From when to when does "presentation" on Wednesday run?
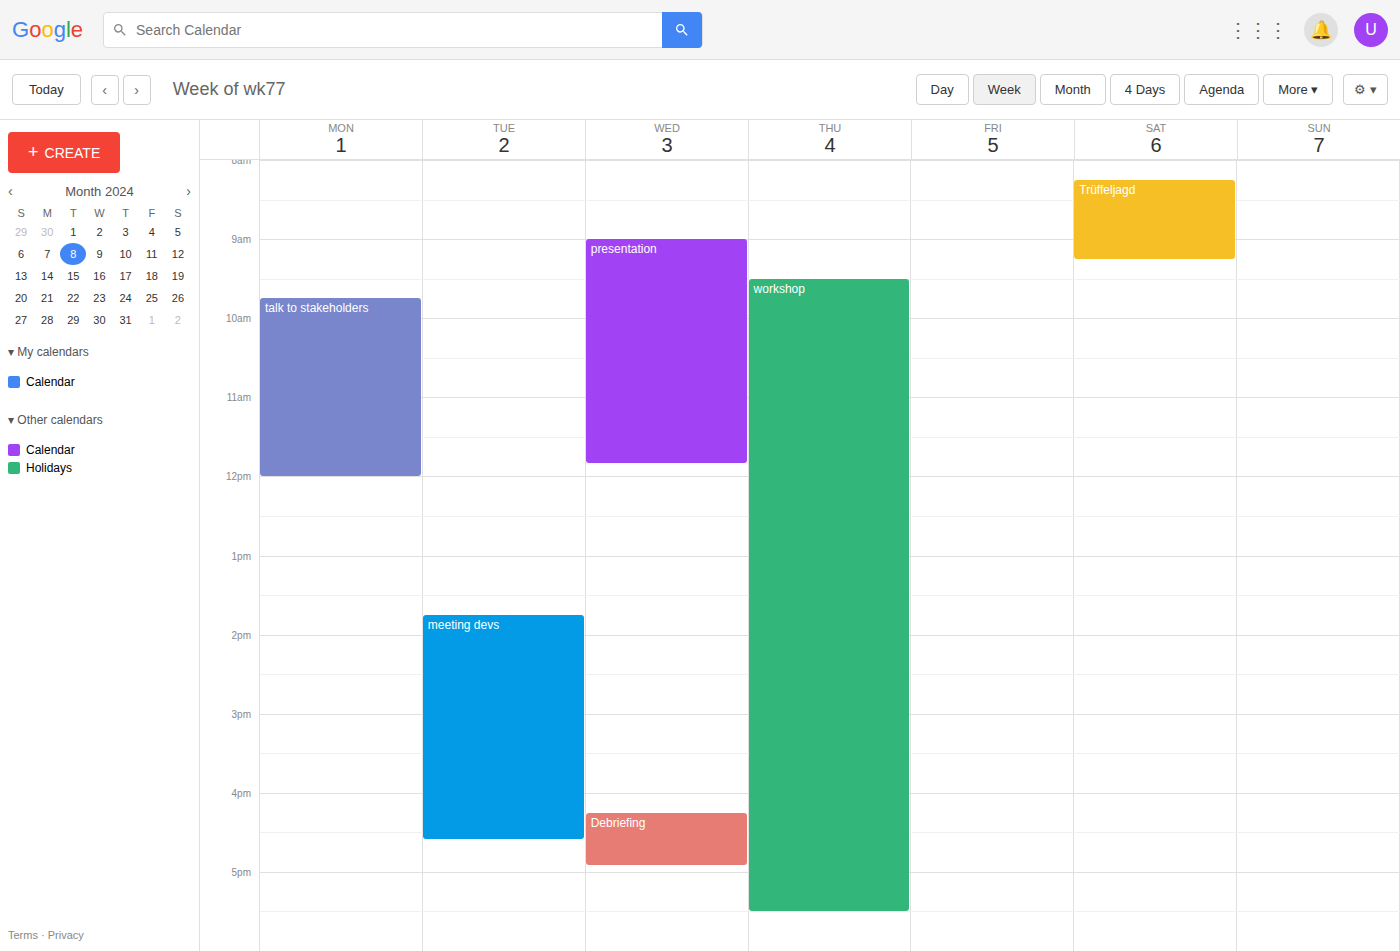
9:00 AM to 11:50 AM